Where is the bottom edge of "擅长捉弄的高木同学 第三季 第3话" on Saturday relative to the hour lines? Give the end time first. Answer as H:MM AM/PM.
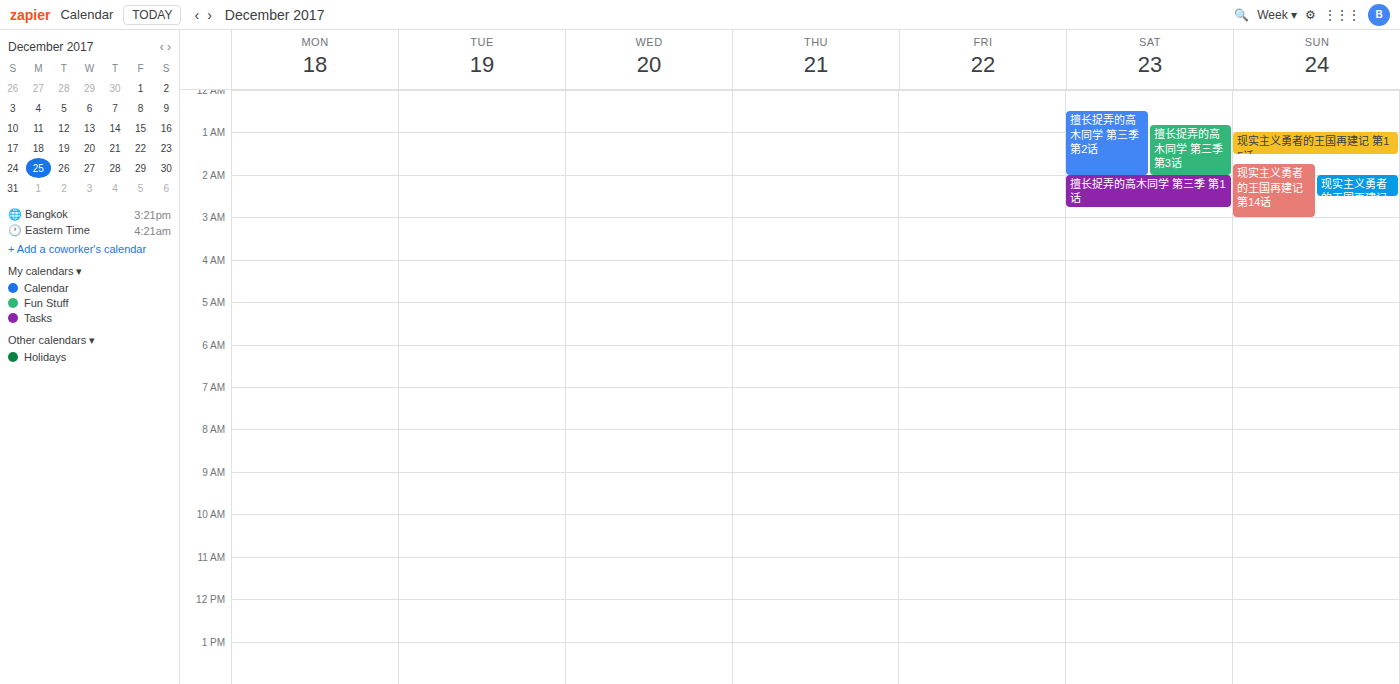
2:00 AM -- exactly on the 2 AM line.